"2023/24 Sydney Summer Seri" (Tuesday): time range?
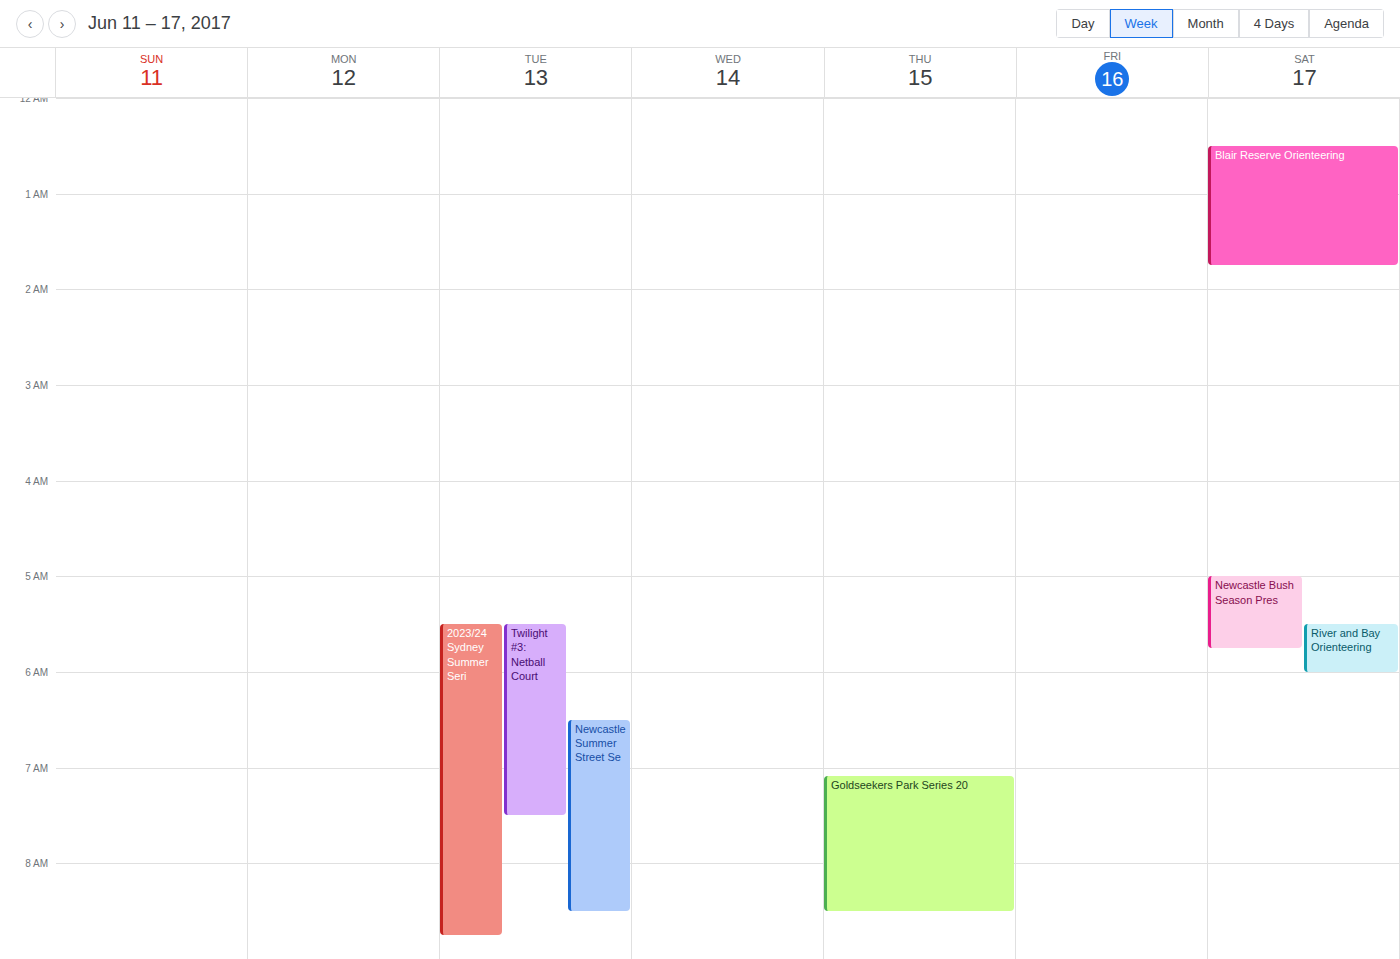
5:30 AM to 8:45 AM